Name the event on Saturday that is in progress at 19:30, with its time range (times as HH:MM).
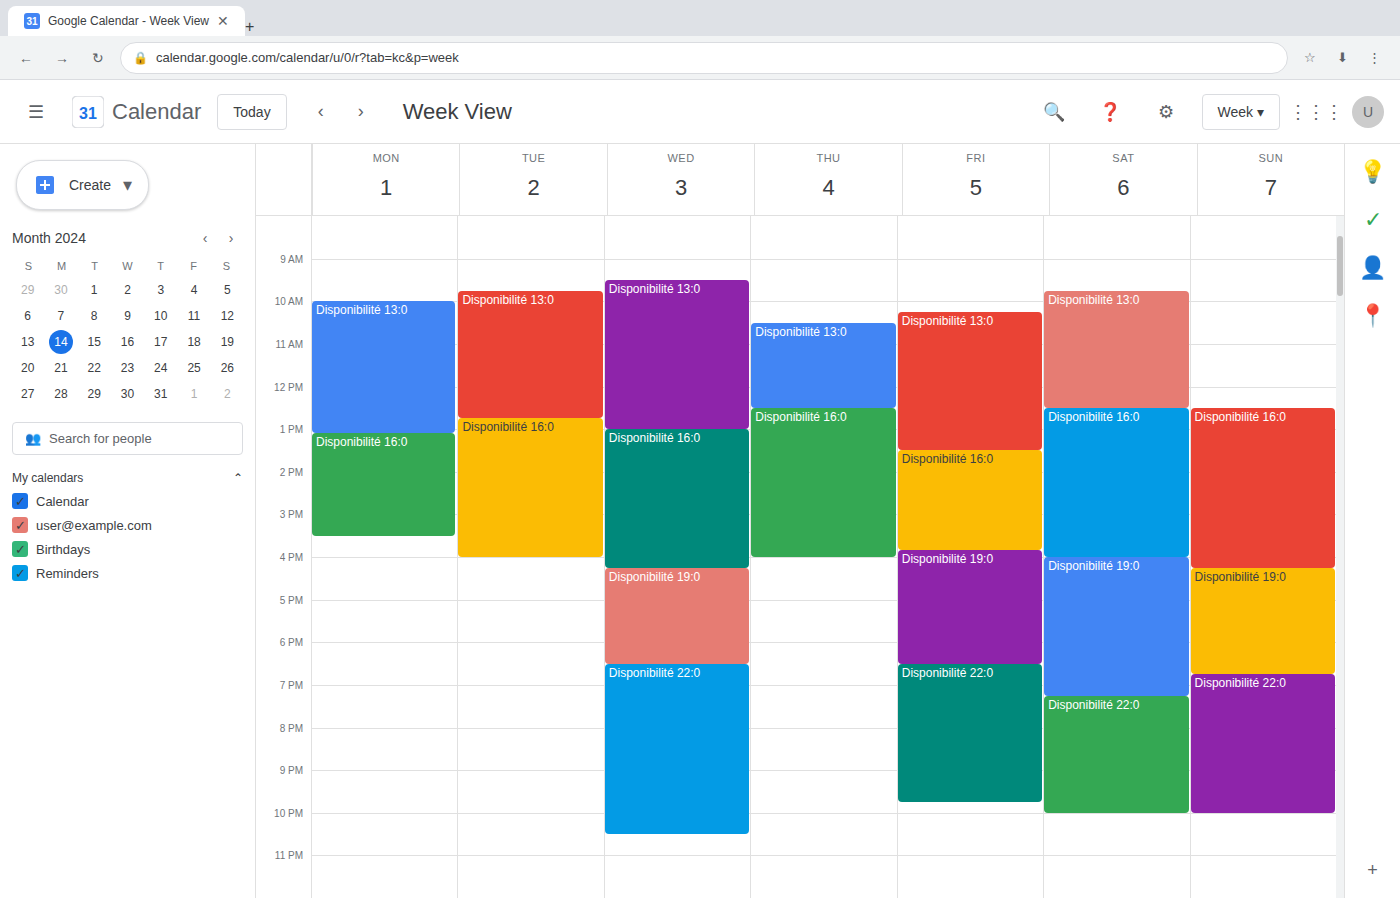
"Disponibilité 22:0", 19:15 to 22:00